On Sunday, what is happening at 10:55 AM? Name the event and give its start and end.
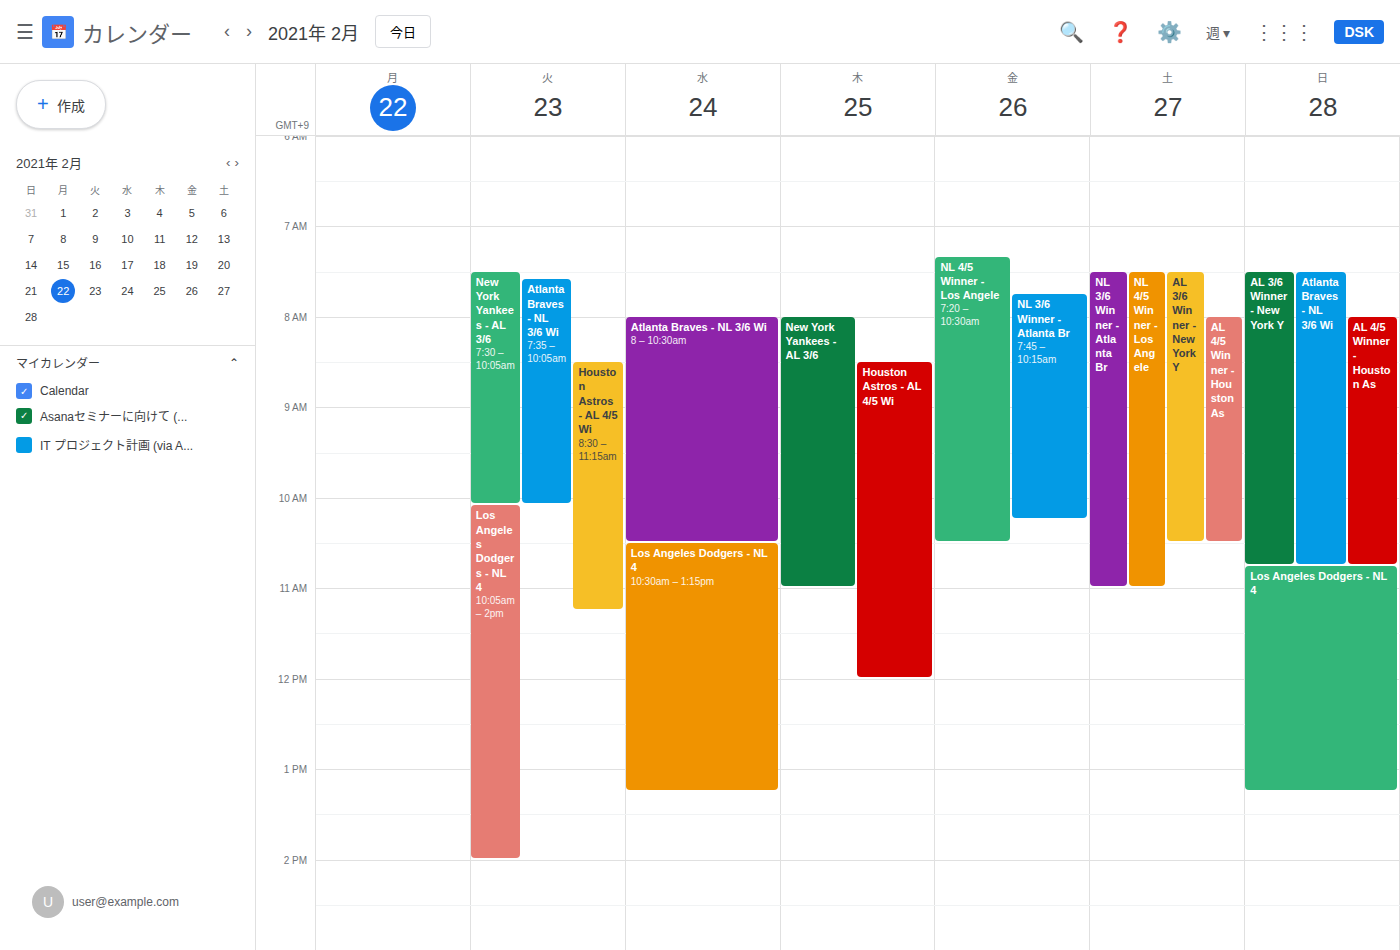
"Los Angeles Dodgers - NL 4", 10:45 AM to 1:15 PM